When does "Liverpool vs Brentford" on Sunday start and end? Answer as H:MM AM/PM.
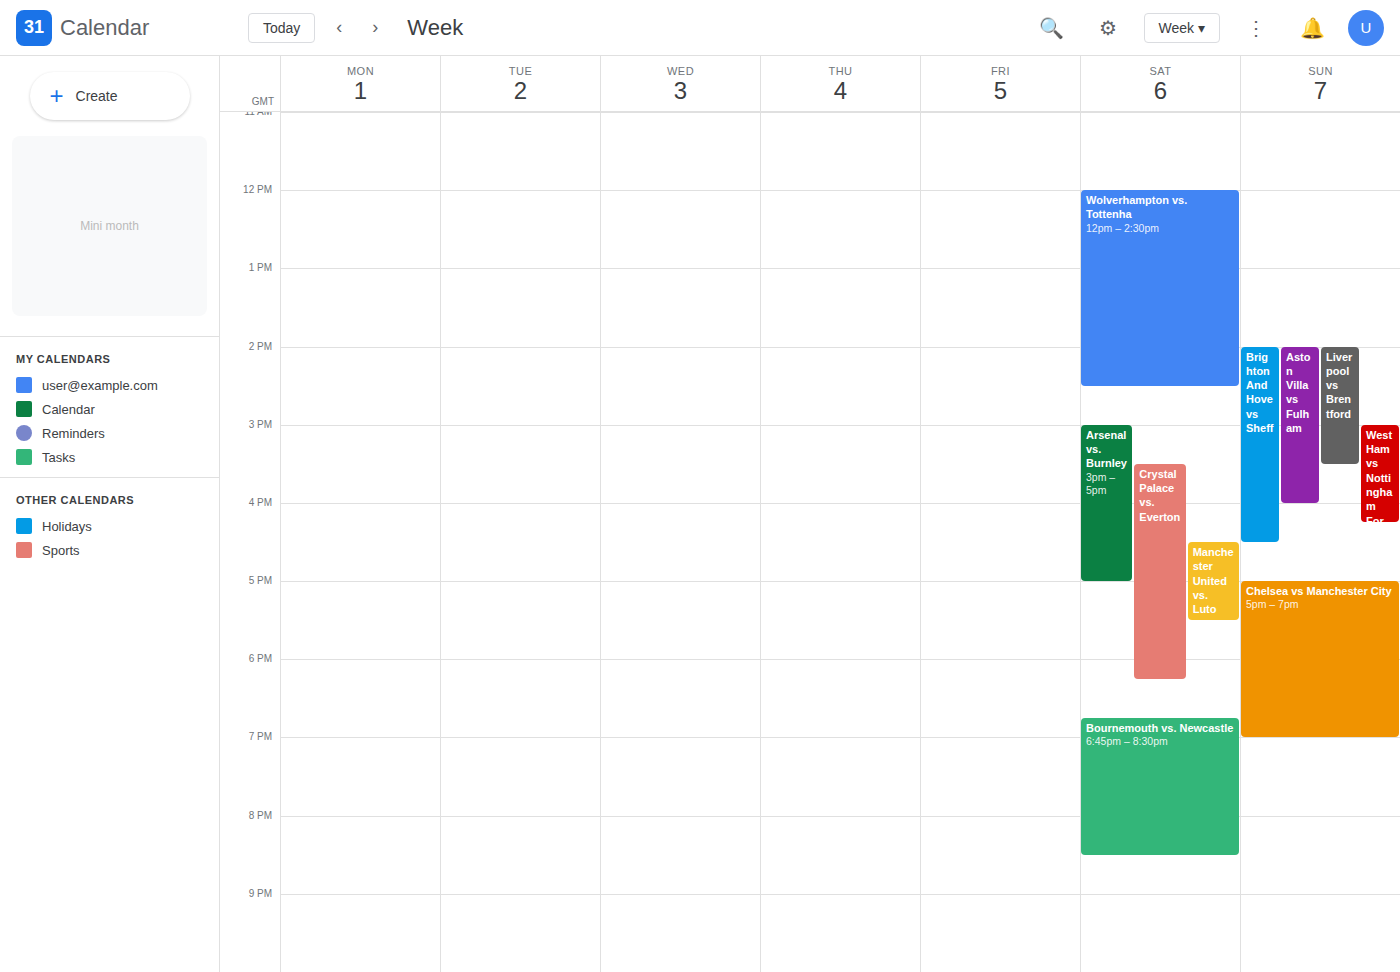
2:00 PM to 3:30 PM